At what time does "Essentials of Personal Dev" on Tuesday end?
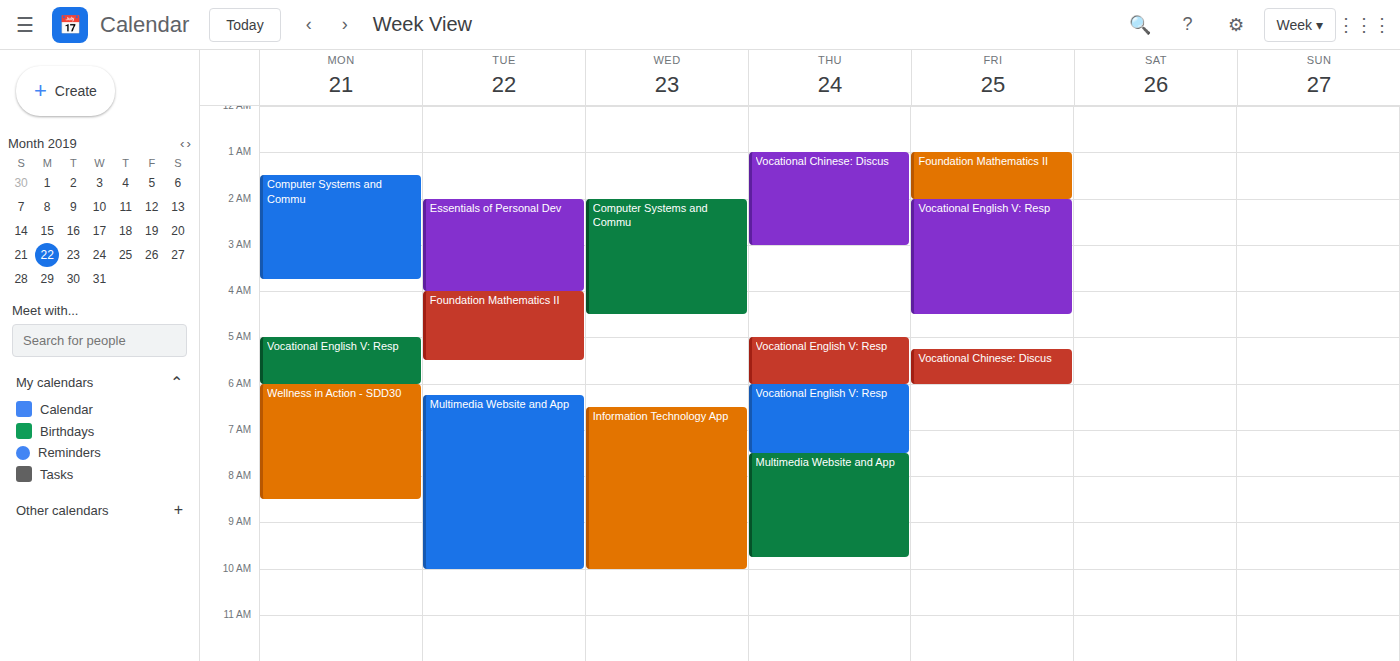
4:00 AM